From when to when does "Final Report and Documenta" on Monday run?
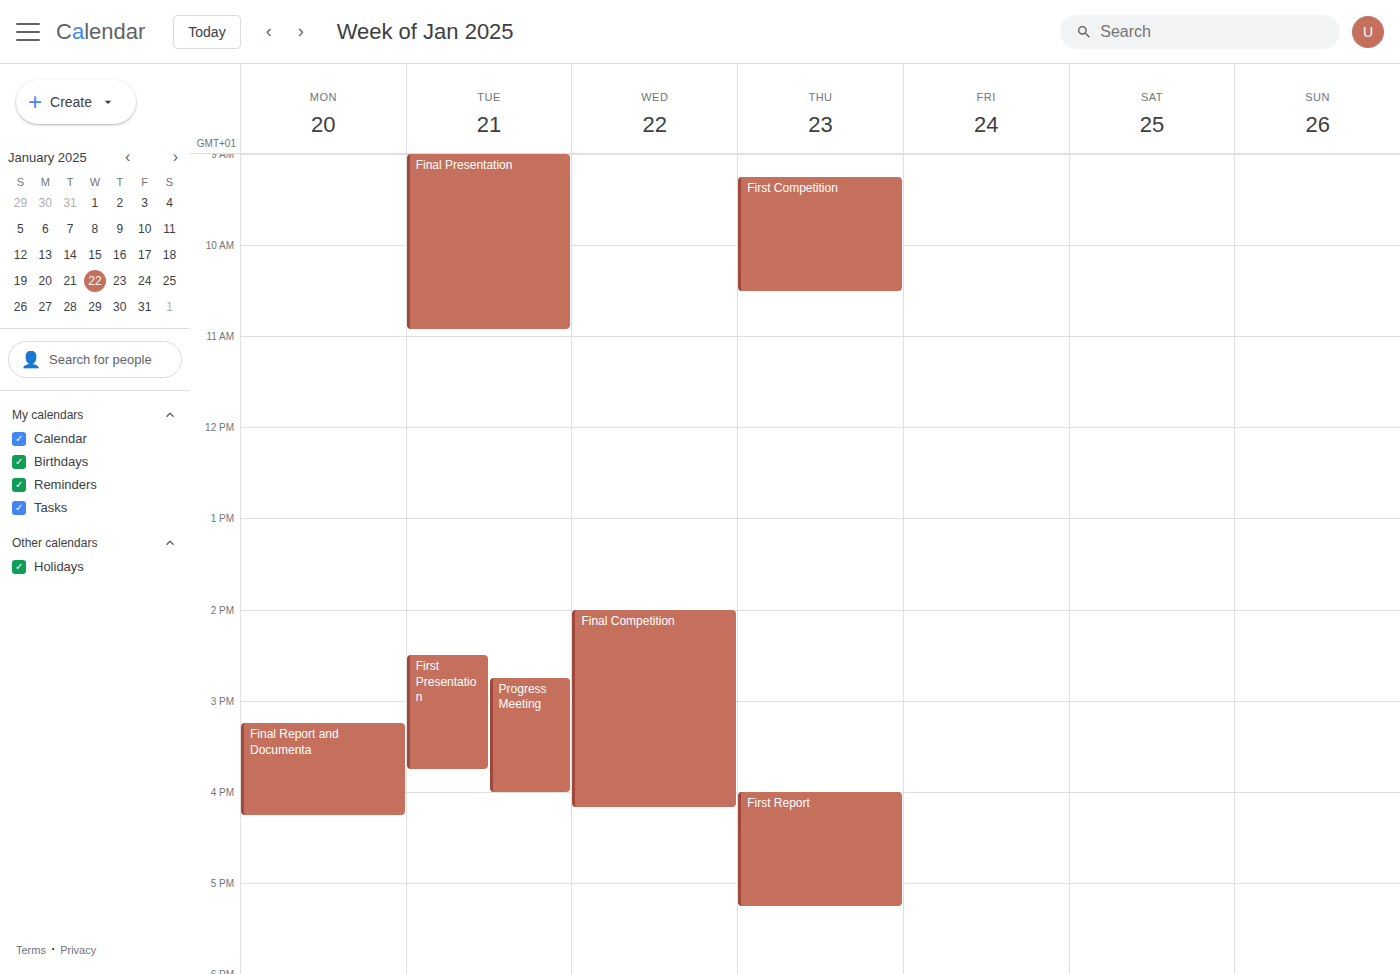
15:15 to 16:15